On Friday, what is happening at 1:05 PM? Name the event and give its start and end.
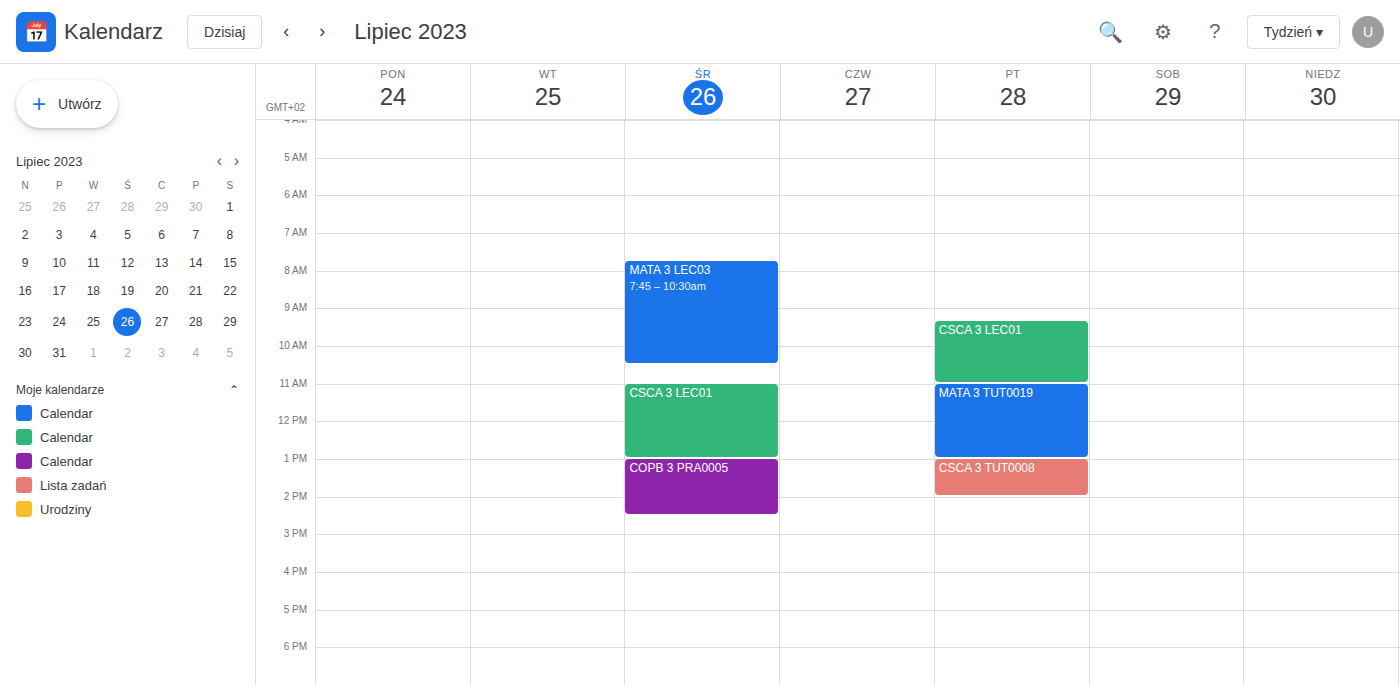
"CSCA 3 TUT0008", 1:00 PM to 2:00 PM